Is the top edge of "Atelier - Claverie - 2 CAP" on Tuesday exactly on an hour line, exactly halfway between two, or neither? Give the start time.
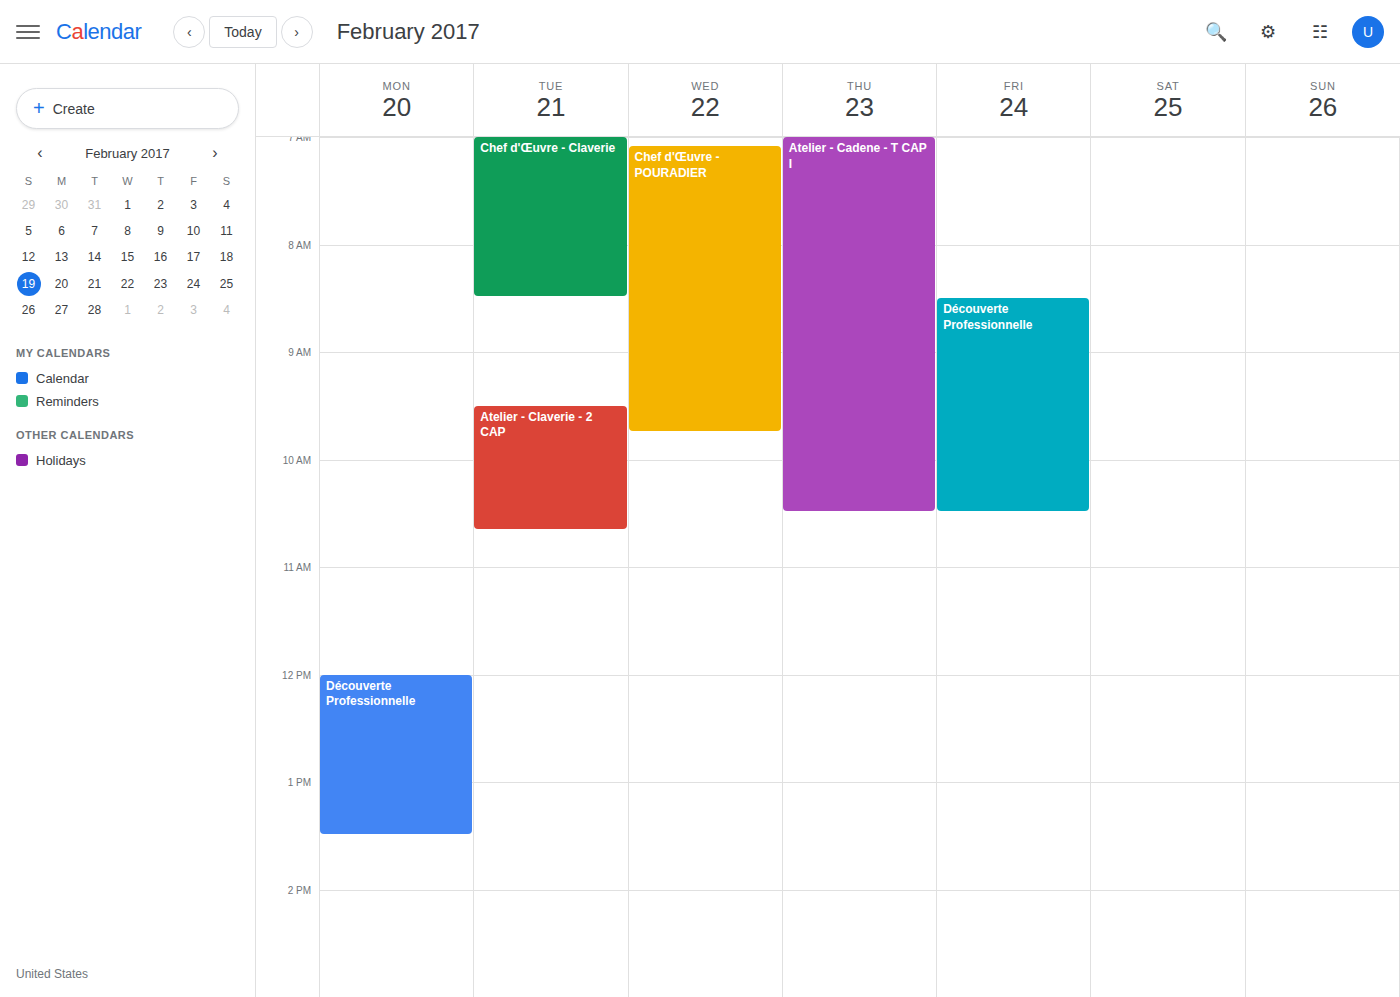
9:30 AM -- halfway between the 9 AM and 10 AM lines.